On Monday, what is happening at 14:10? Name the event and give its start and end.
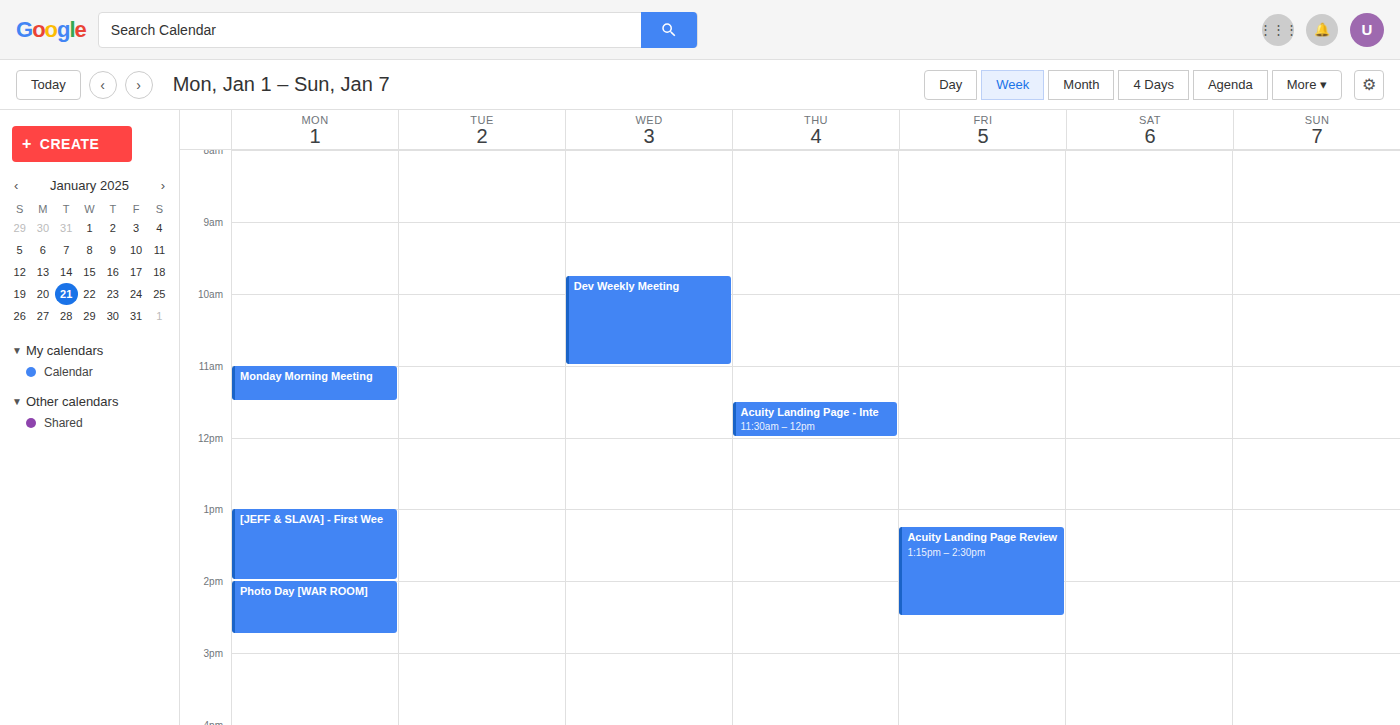
"Photo Day [WAR ROOM]", 14:00 to 14:45